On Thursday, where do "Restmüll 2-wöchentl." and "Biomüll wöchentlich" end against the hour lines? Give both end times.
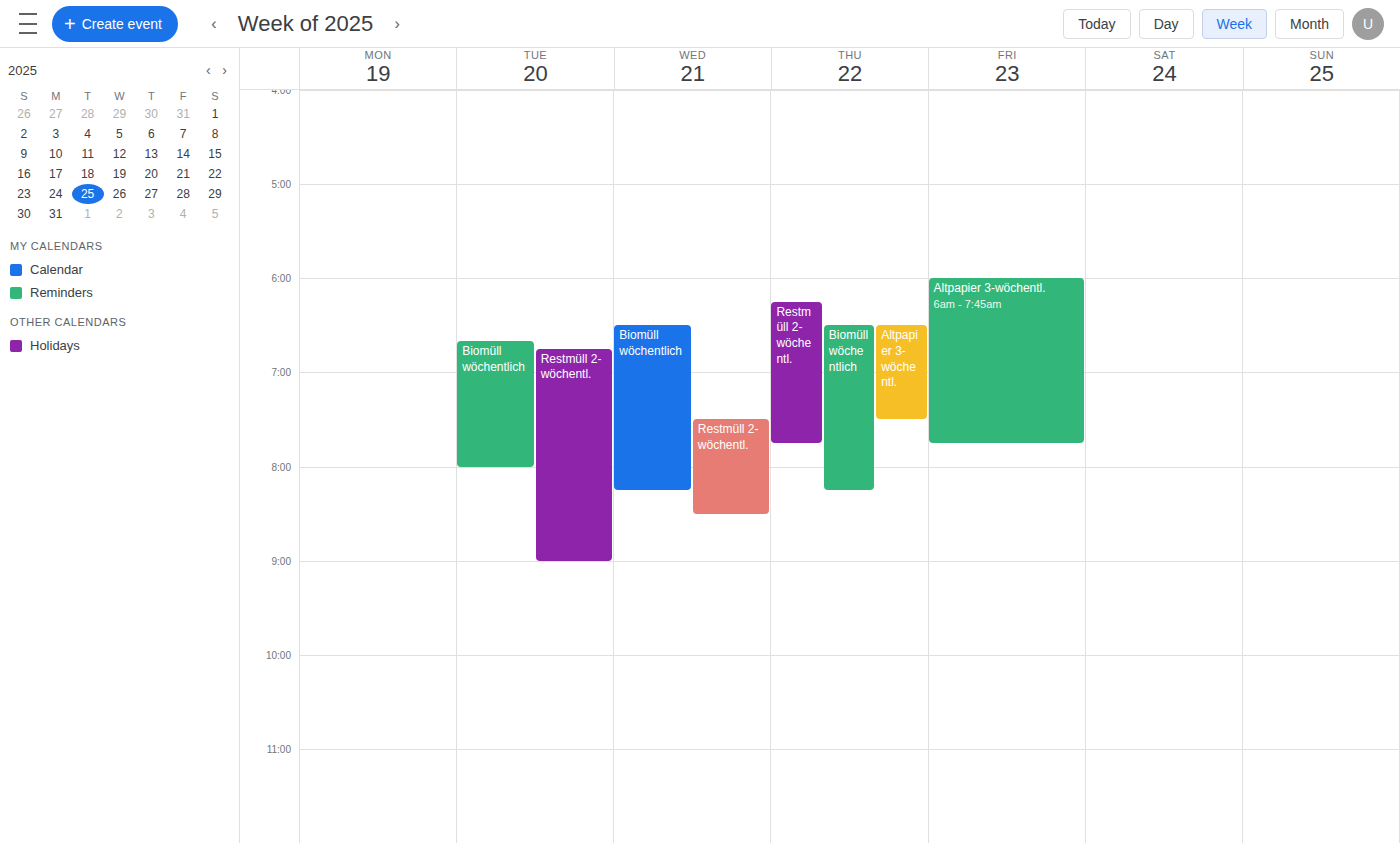
"Restmüll 2-wöchentl.": 7:45 AM, neither: three quarters of the way from the 7 AM line to the 8 AM line. "Biomüll wöchentlich": 8:15 AM, neither: a quarter of the way from the 8 AM line to the 9 AM line.